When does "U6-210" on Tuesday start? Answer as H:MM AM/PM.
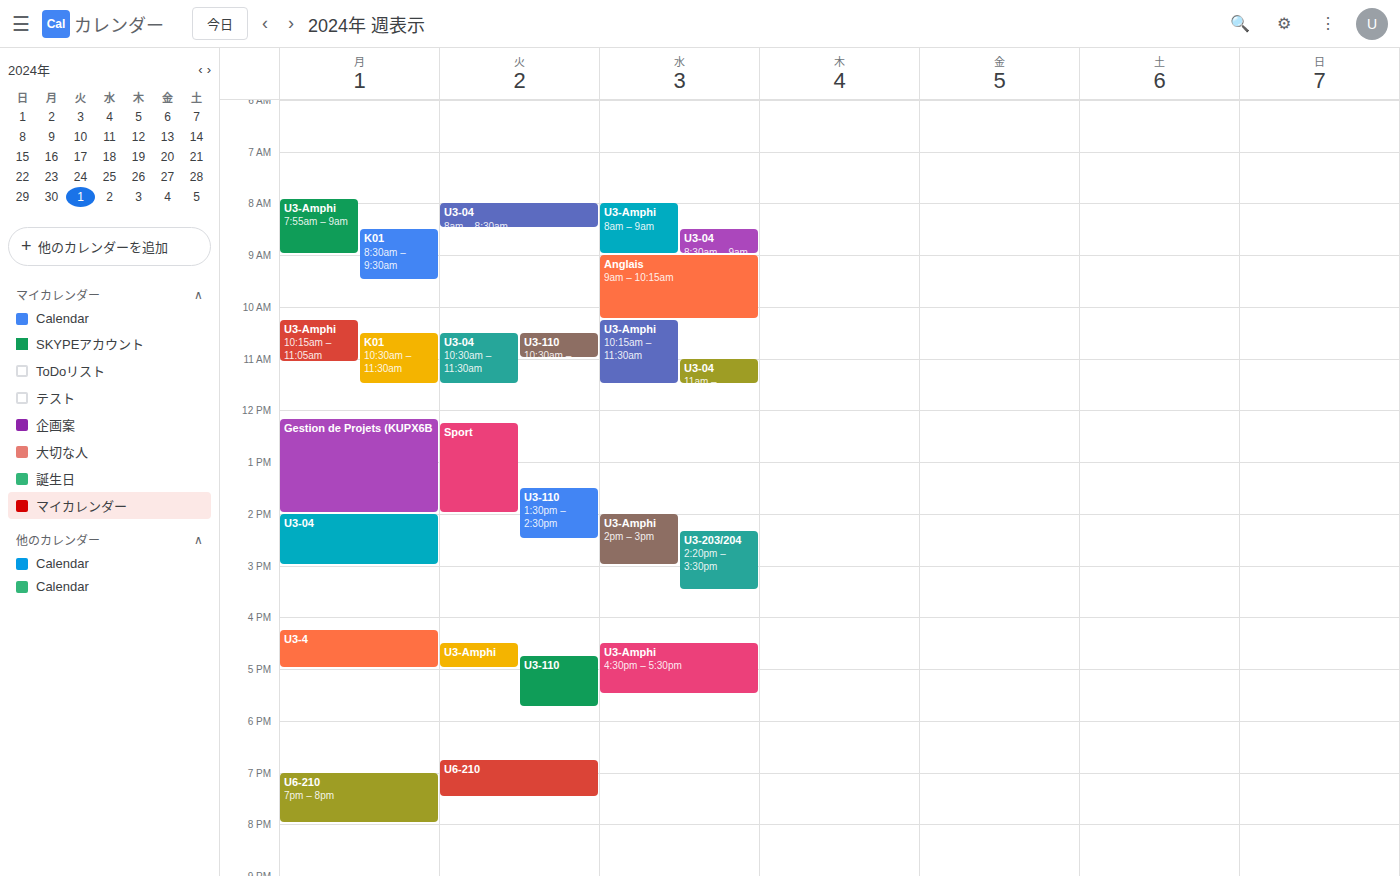
6:45 PM